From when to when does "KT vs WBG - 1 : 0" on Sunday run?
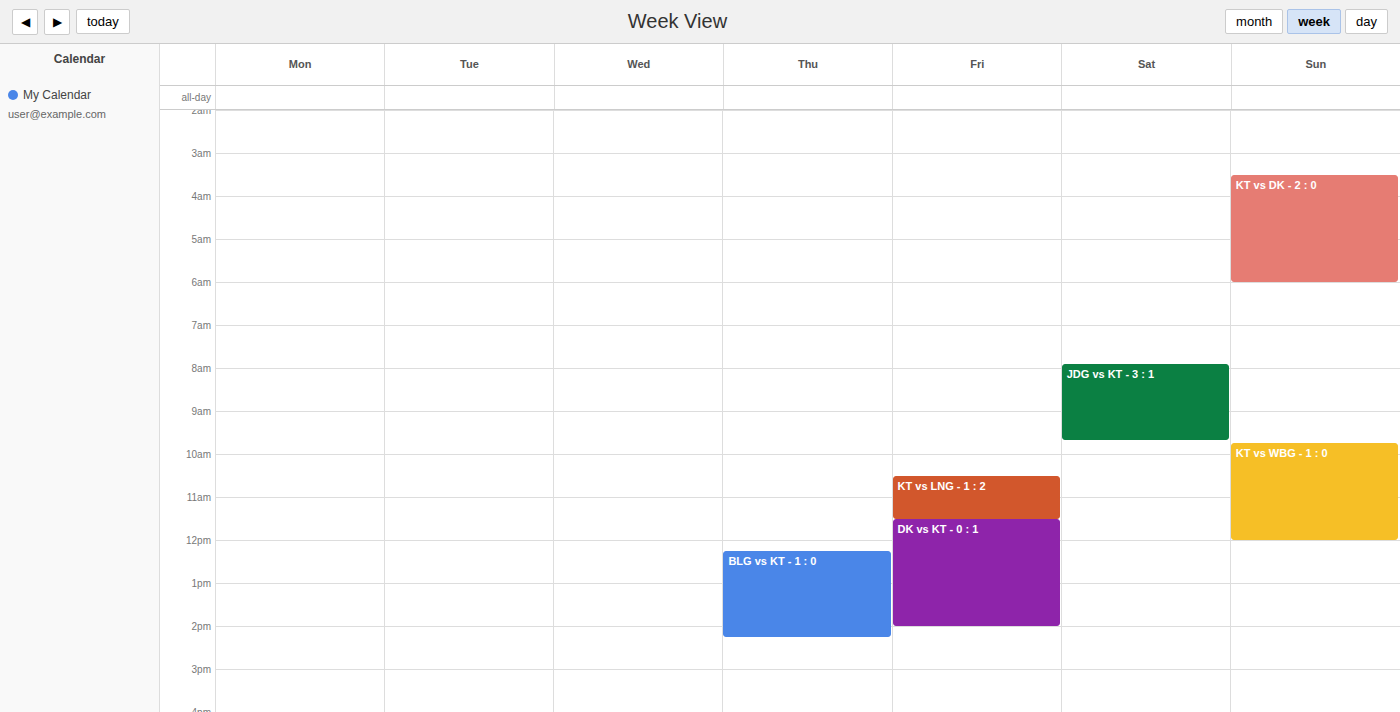
9:45 AM to 12:00 PM